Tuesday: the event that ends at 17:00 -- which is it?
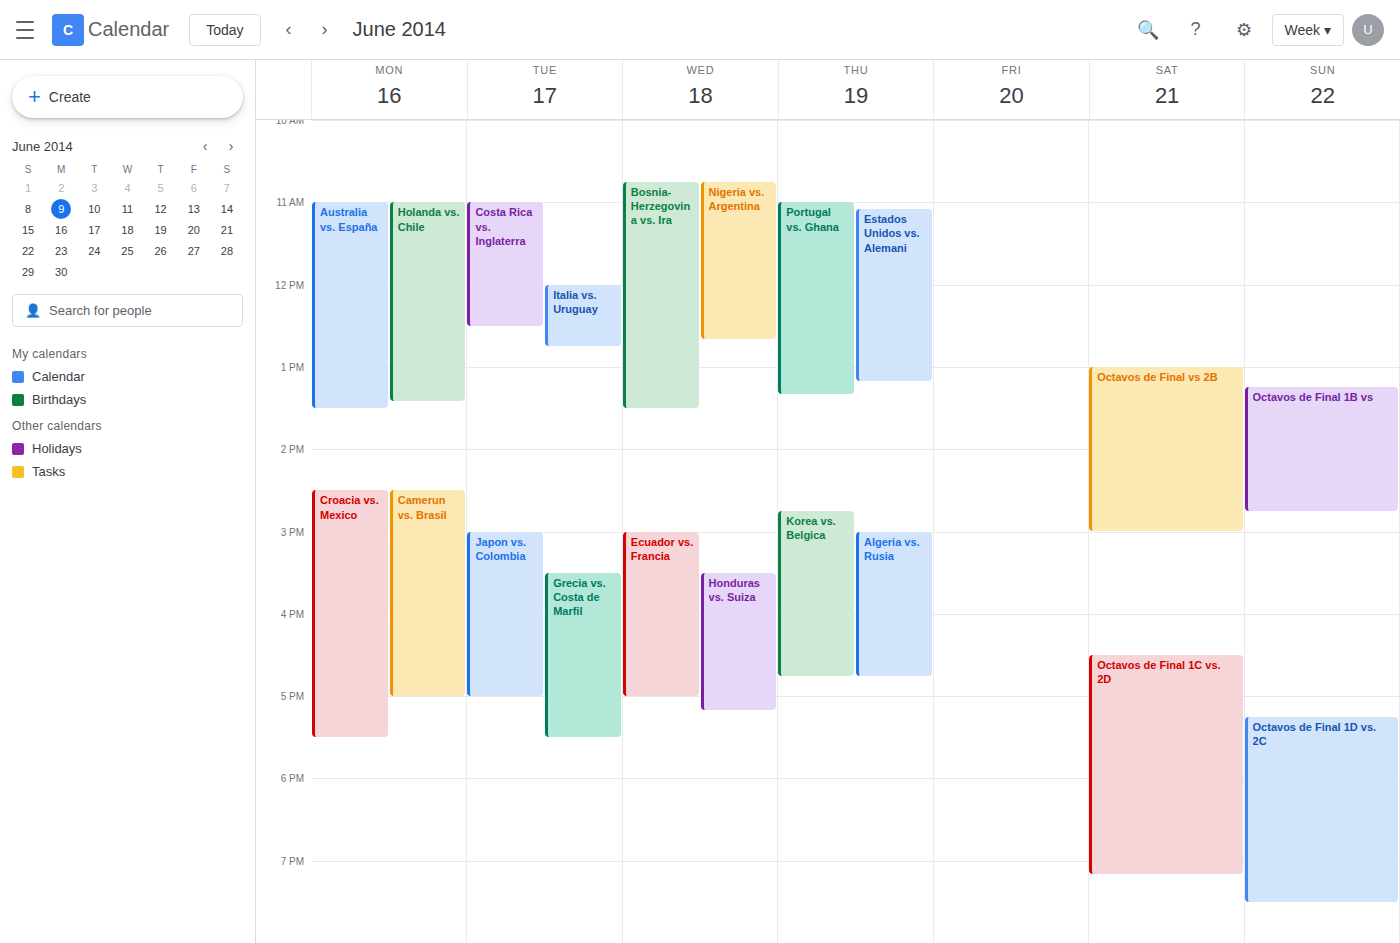
"Japon vs. Colombia"